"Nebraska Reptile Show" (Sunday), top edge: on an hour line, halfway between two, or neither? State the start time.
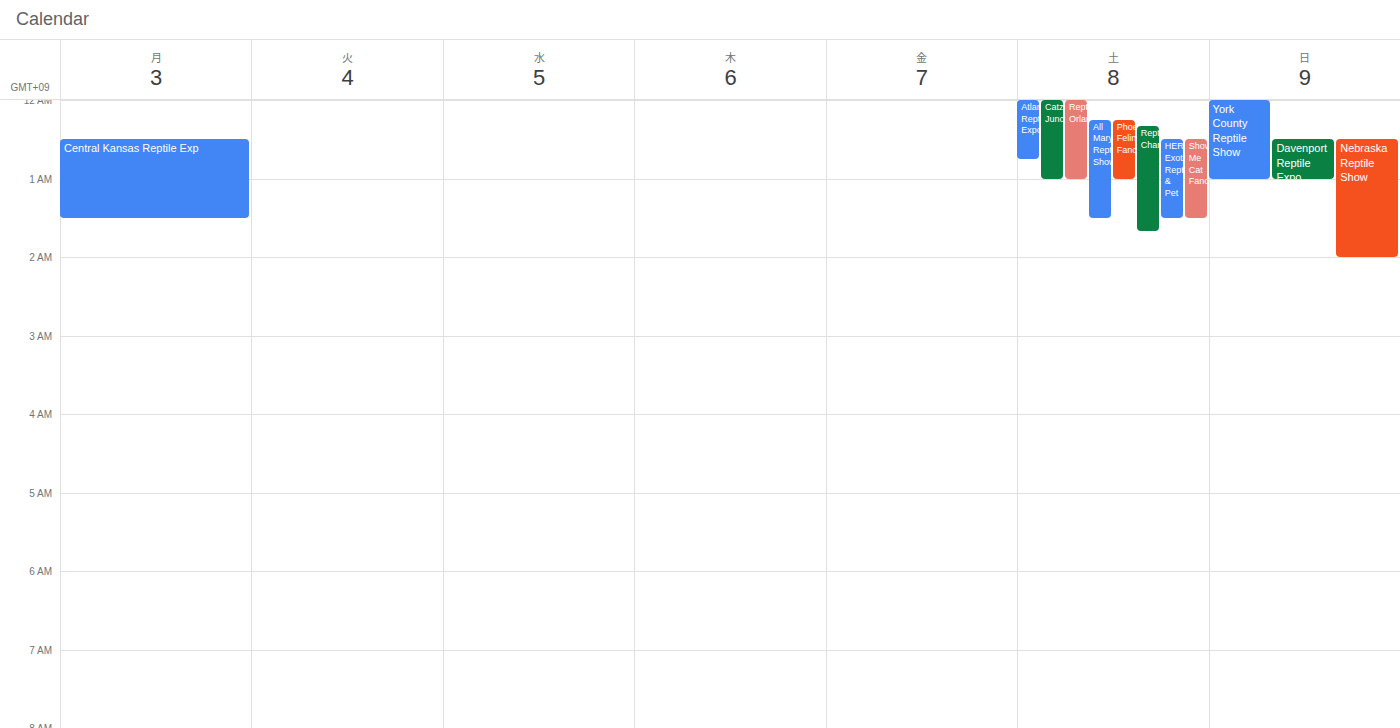
12:30 AM -- halfway between the 12 AM and 1 AM lines.